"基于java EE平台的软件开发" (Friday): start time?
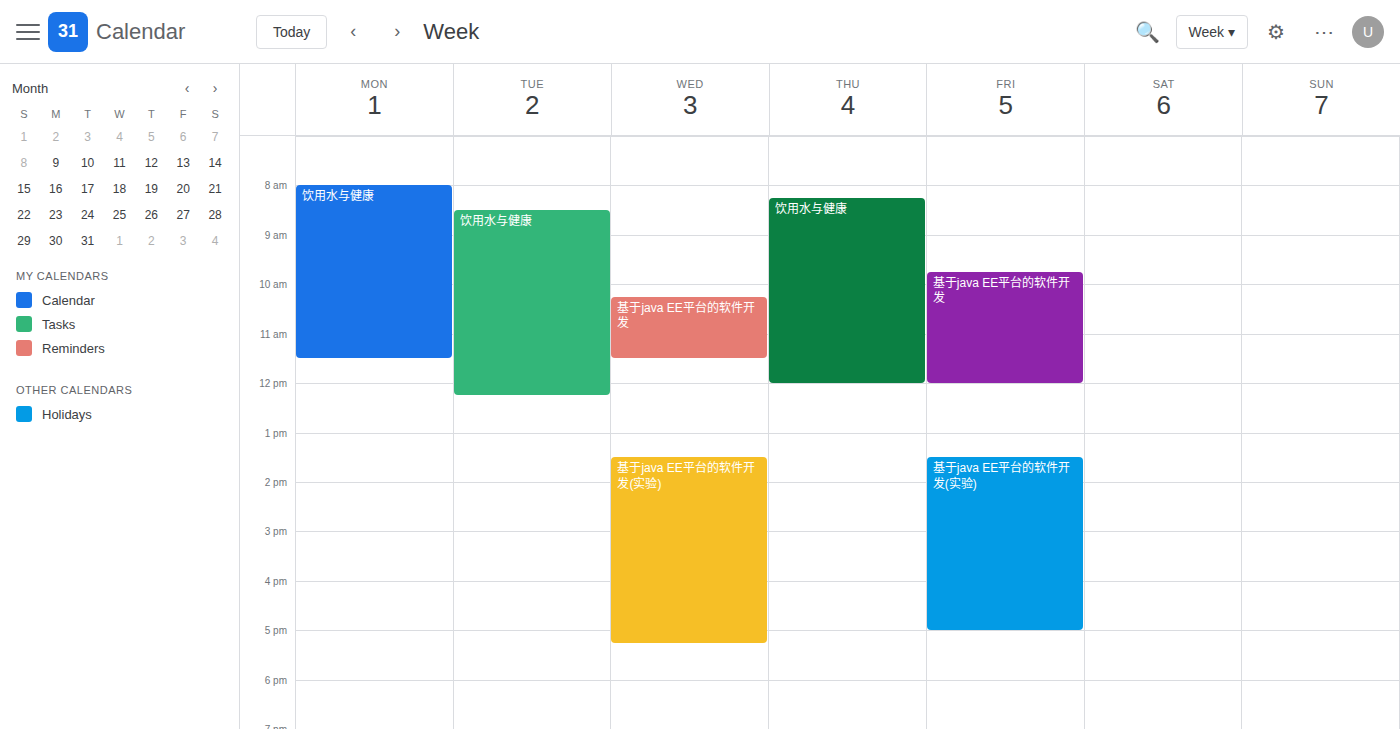
9:45 AM